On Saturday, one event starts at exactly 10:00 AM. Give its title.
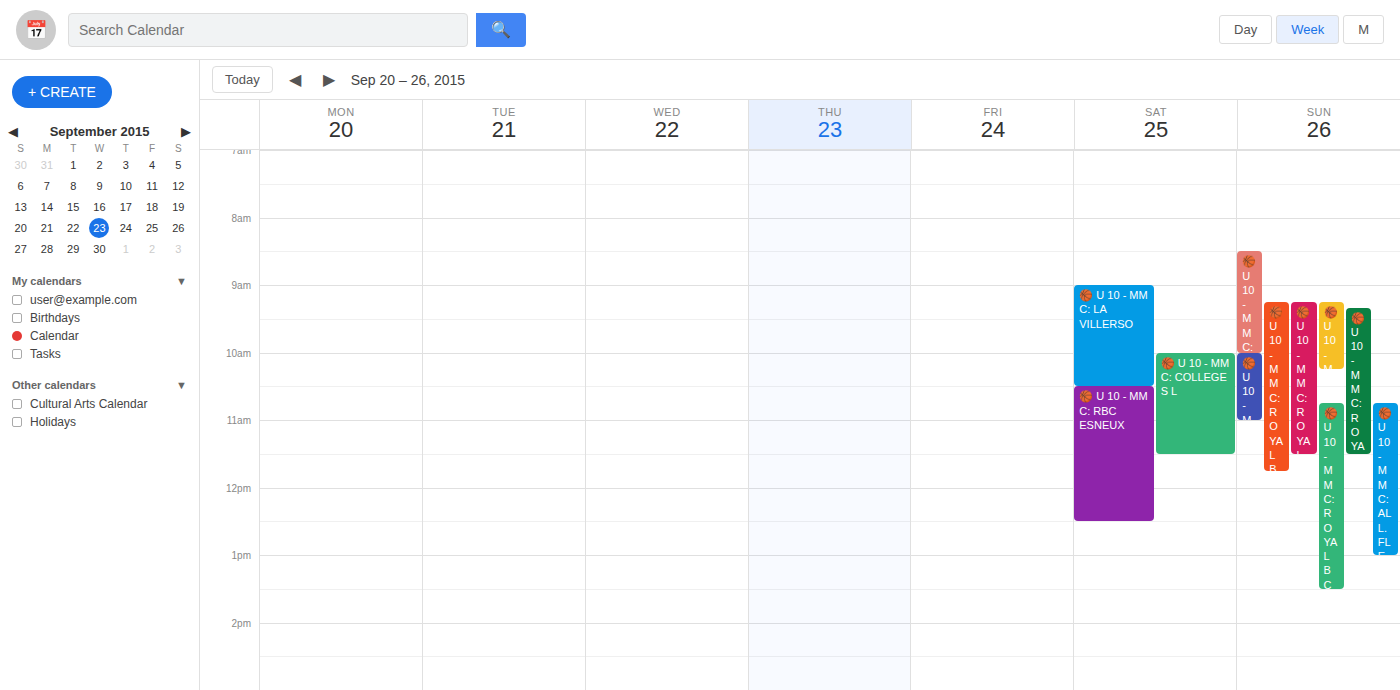
"🏀 U 10 - MM C: COLLEGE S L"